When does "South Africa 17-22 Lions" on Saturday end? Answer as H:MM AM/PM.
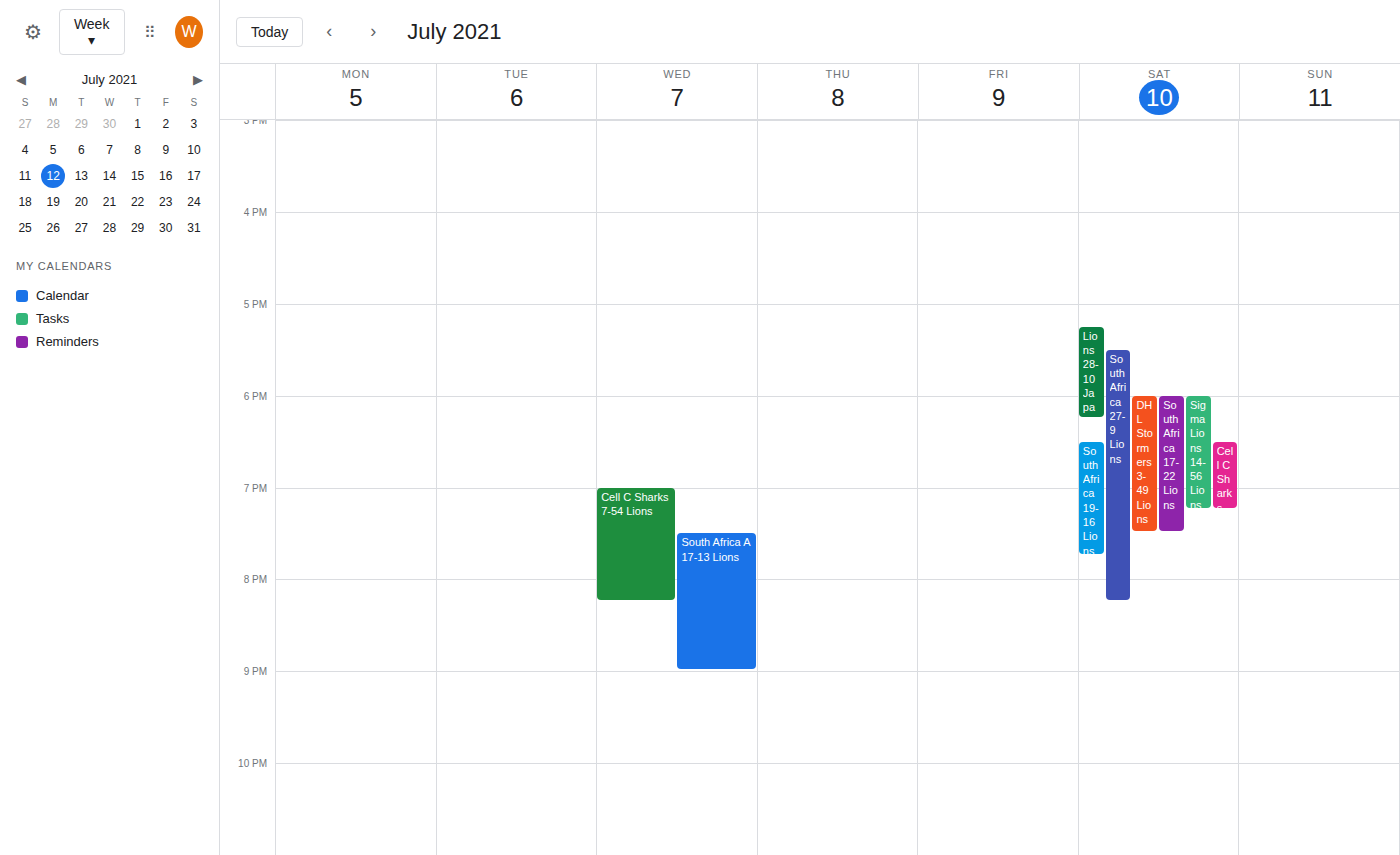
7:30 PM